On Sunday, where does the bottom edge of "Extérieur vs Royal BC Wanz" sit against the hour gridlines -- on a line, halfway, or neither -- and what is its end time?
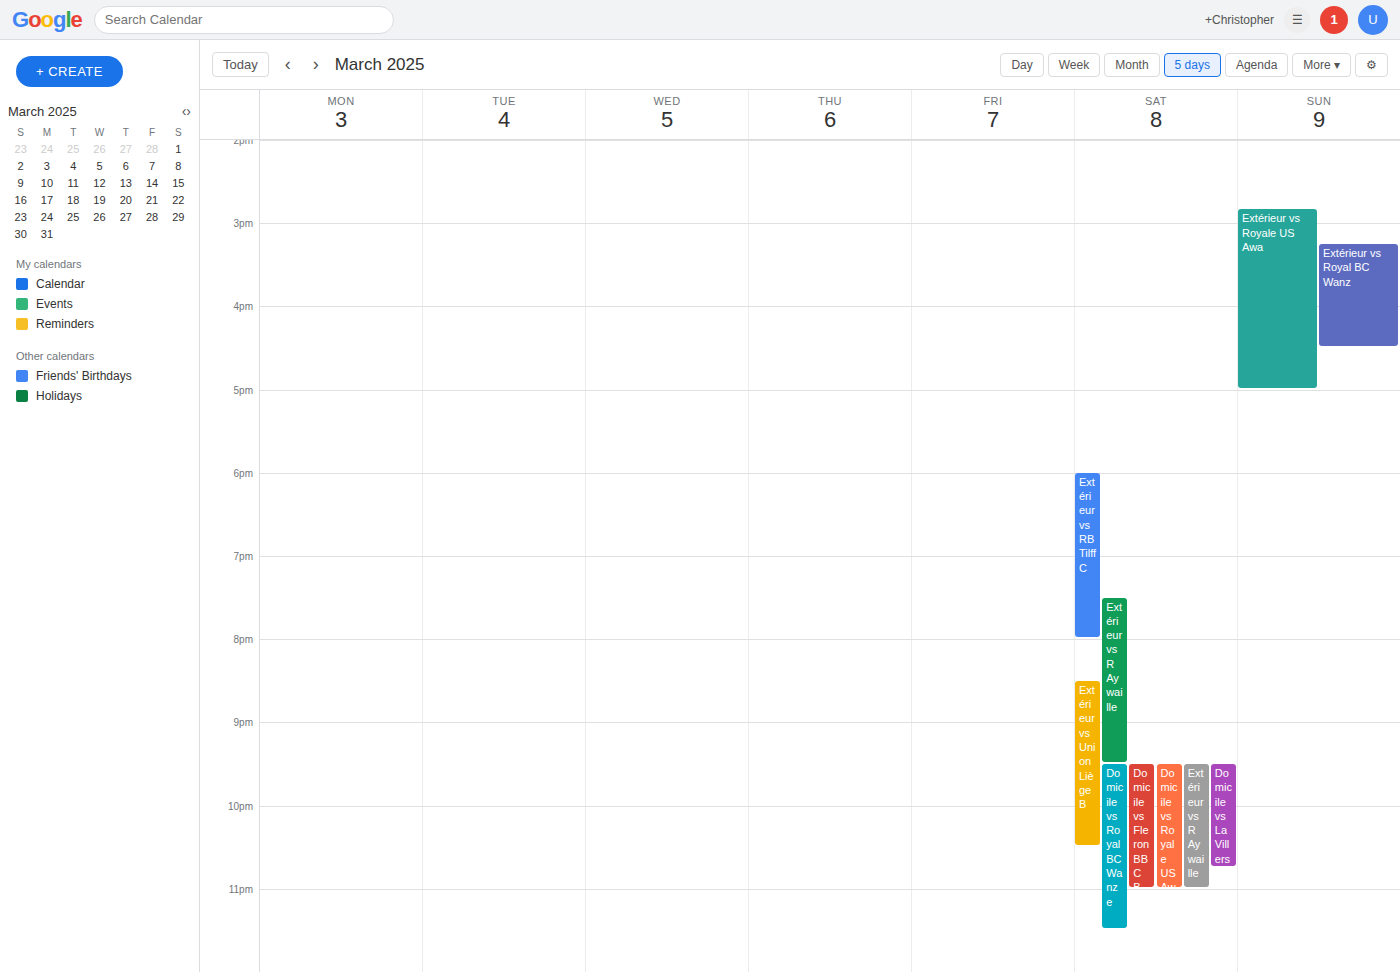
4:30 PM -- halfway between the 4 PM and 5 PM lines.